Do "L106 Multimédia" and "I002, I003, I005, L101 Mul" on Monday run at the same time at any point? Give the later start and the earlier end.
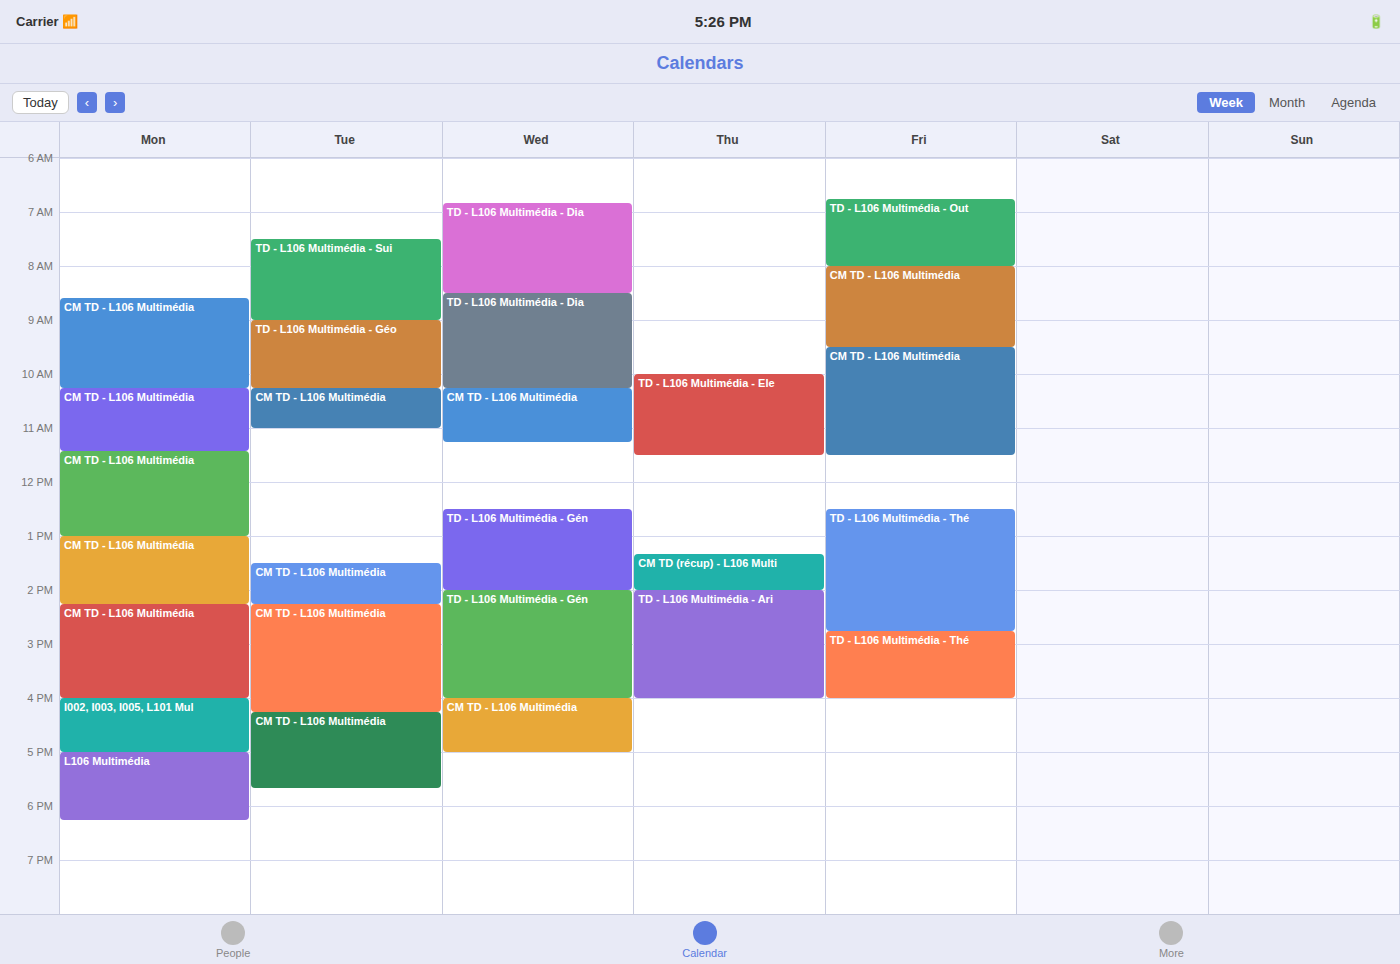
"I002, I003, I005, L101 Mul" ends at 5:00 PM, exactly when "L106 Multimédia" starts -- they touch but do not overlap.